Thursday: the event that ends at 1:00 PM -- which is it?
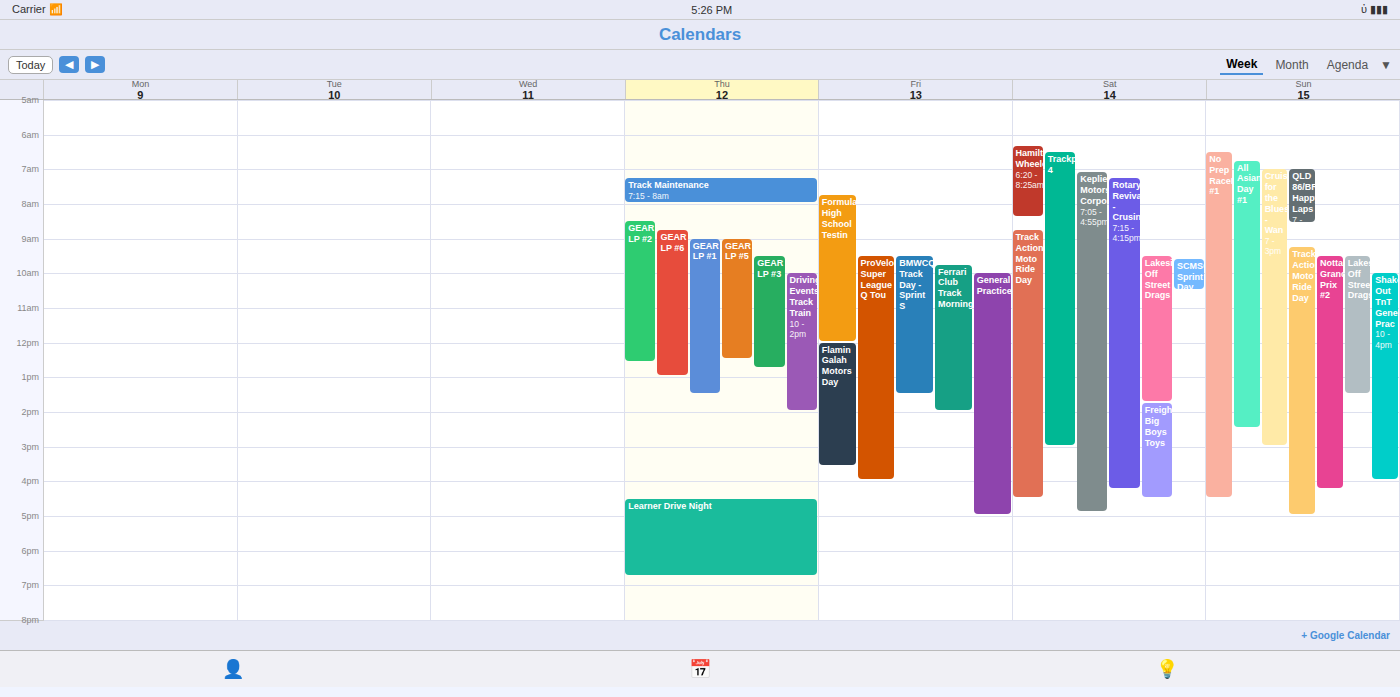
"GEAR LP #6"